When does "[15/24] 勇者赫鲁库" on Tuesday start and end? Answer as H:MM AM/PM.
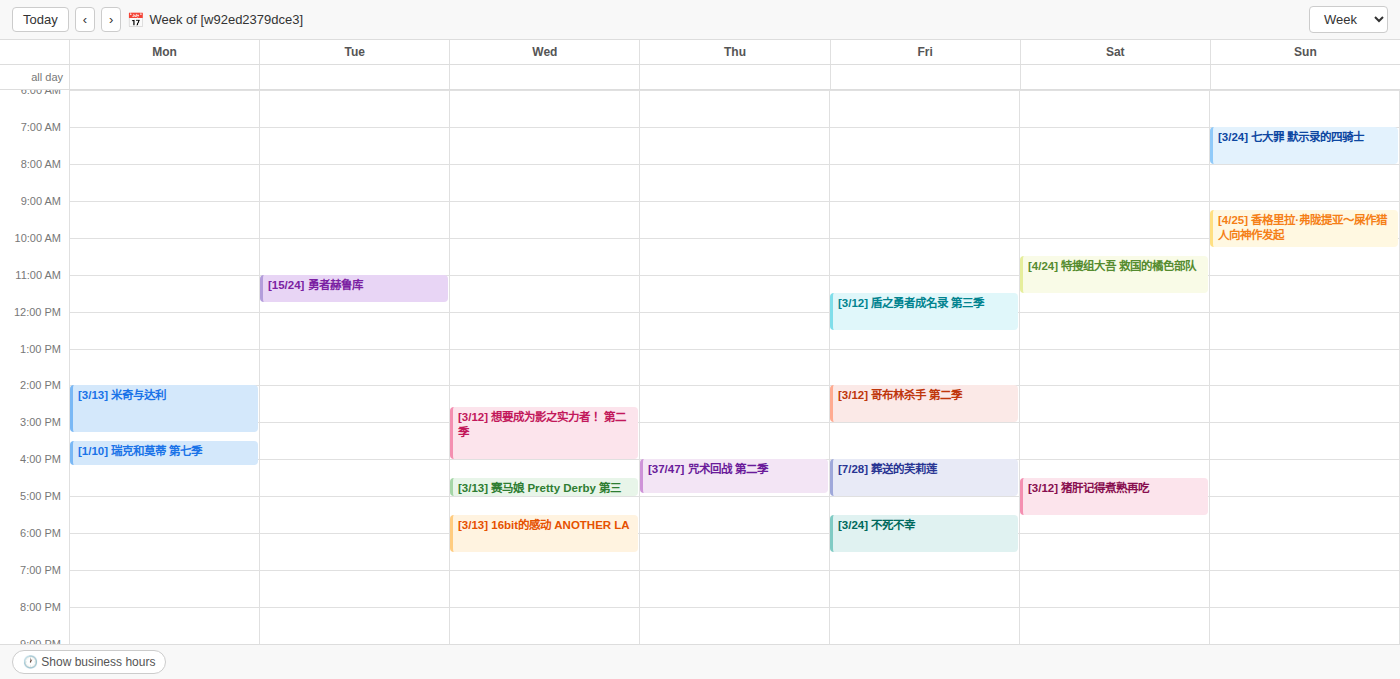
11:00 AM to 11:45 AM